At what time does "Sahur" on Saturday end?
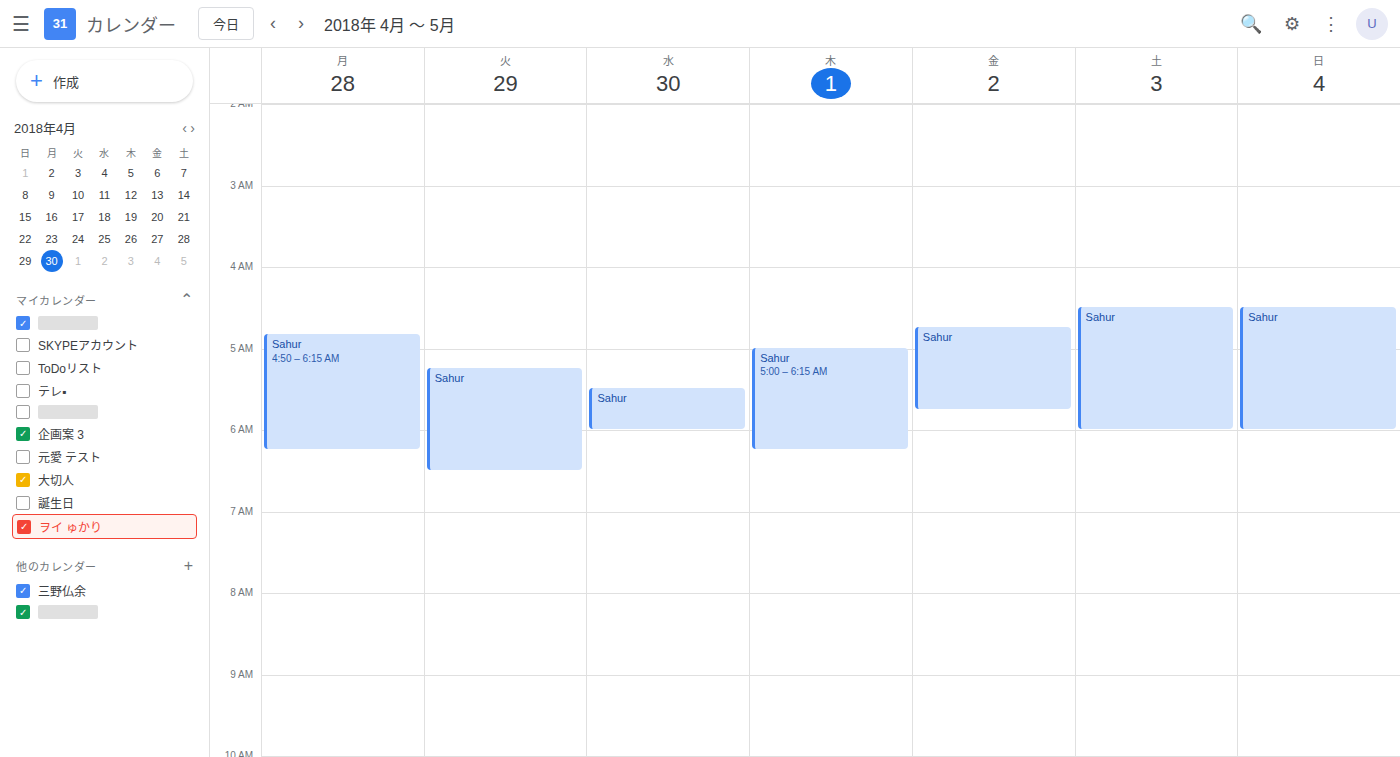
6:00 AM